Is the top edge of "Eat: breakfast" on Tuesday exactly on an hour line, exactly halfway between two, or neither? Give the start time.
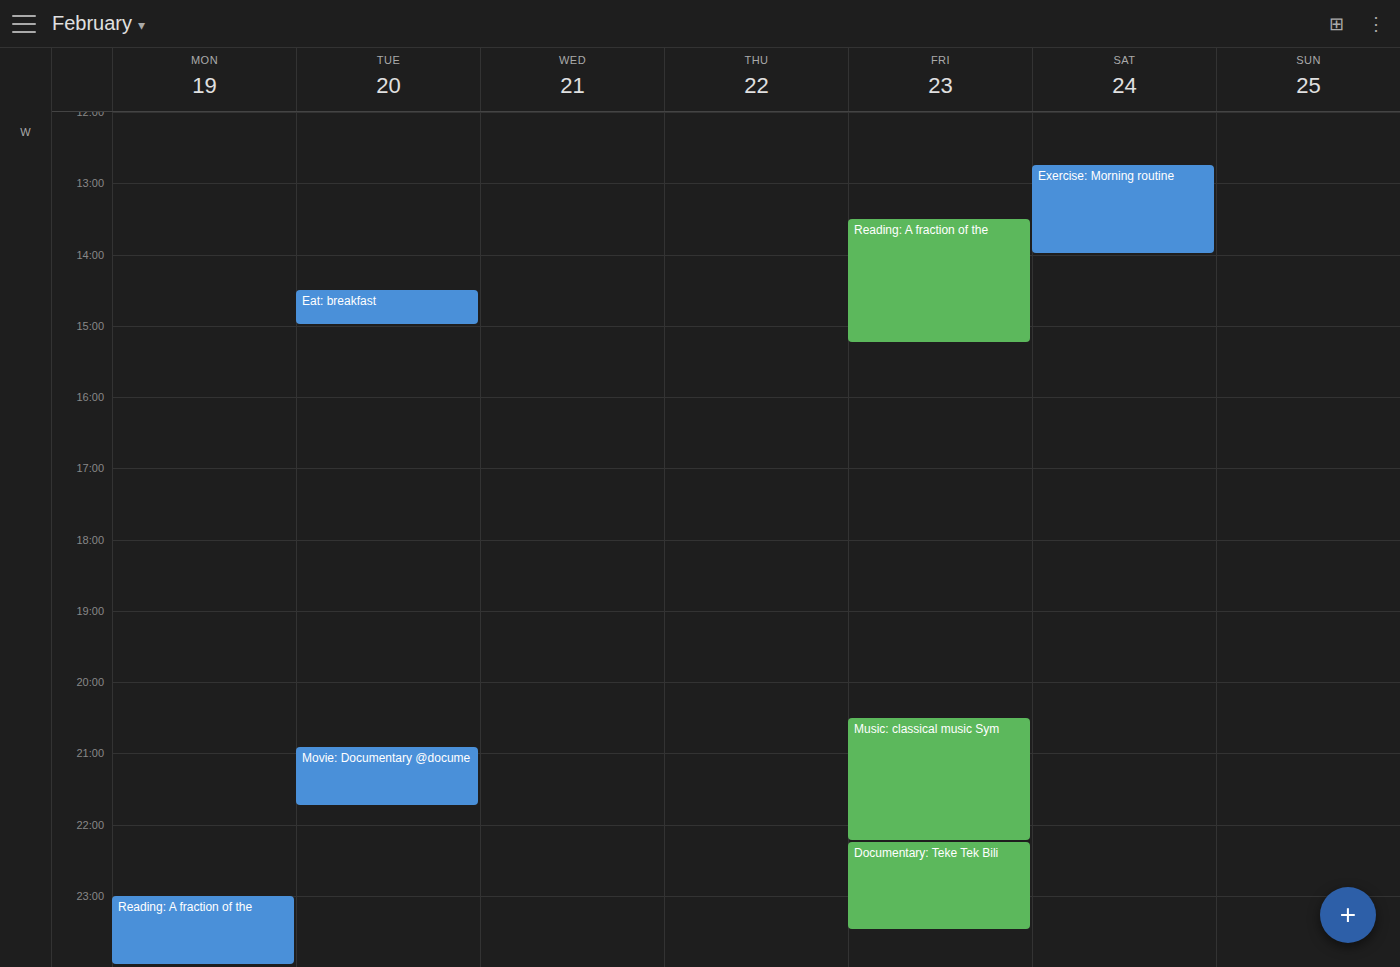
2:30 PM -- halfway between the 2 PM and 3 PM lines.